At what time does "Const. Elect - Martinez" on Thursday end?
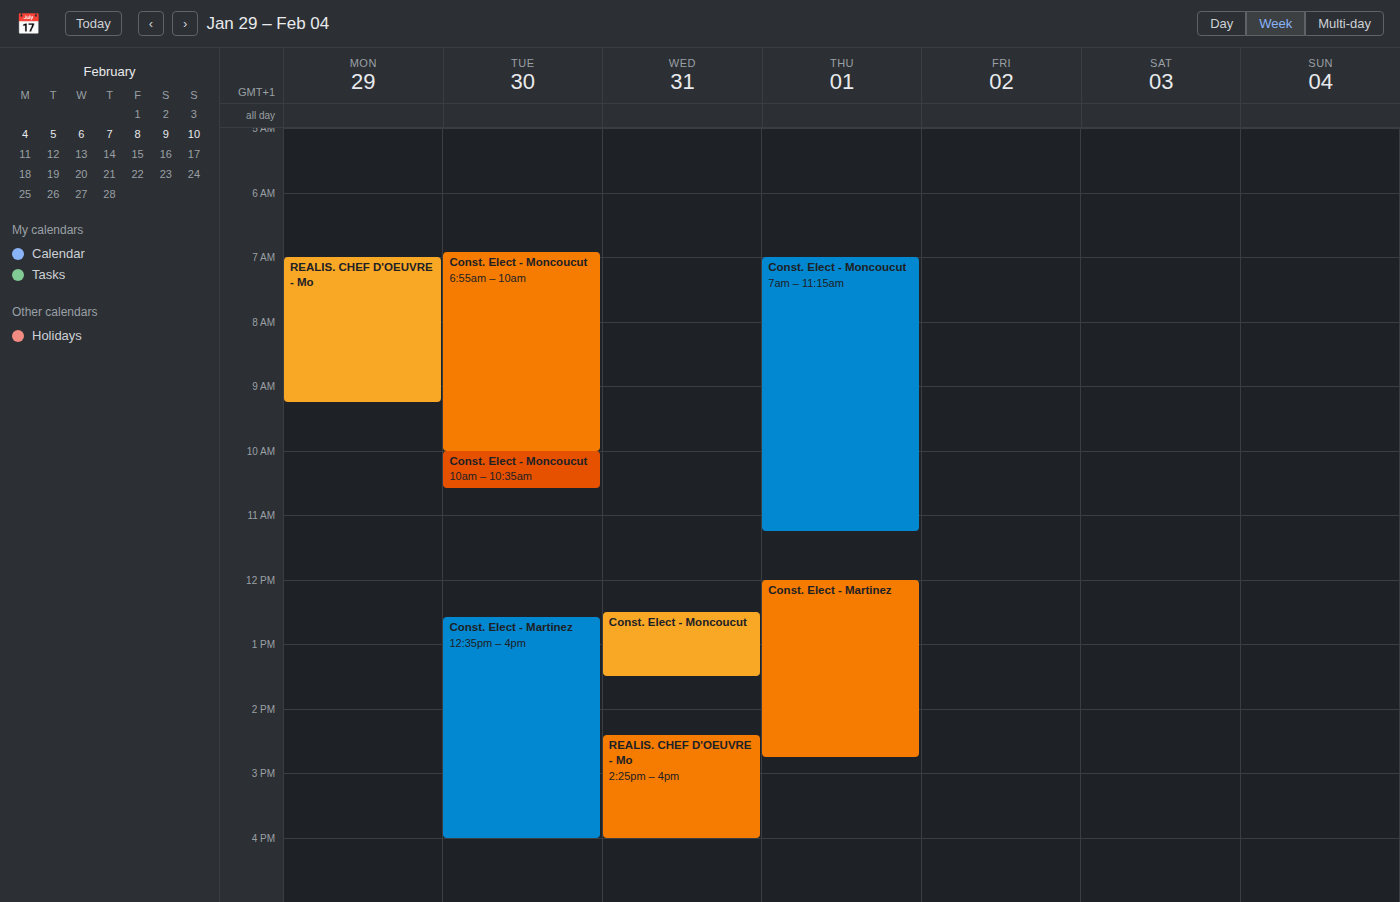
2:45 PM